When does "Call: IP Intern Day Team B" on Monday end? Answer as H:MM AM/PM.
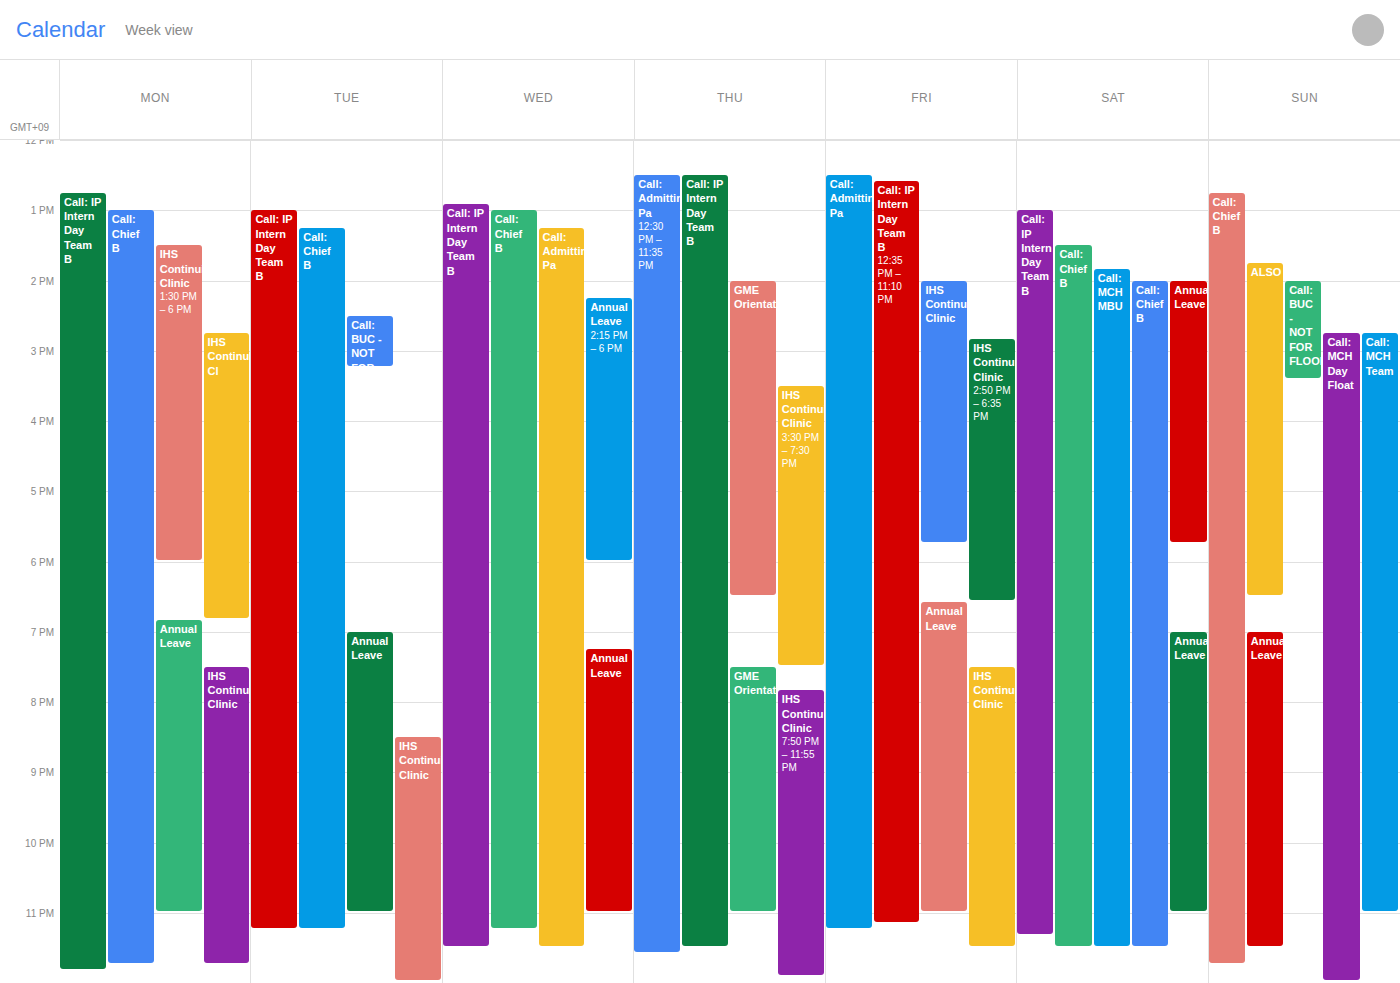
11:50 PM